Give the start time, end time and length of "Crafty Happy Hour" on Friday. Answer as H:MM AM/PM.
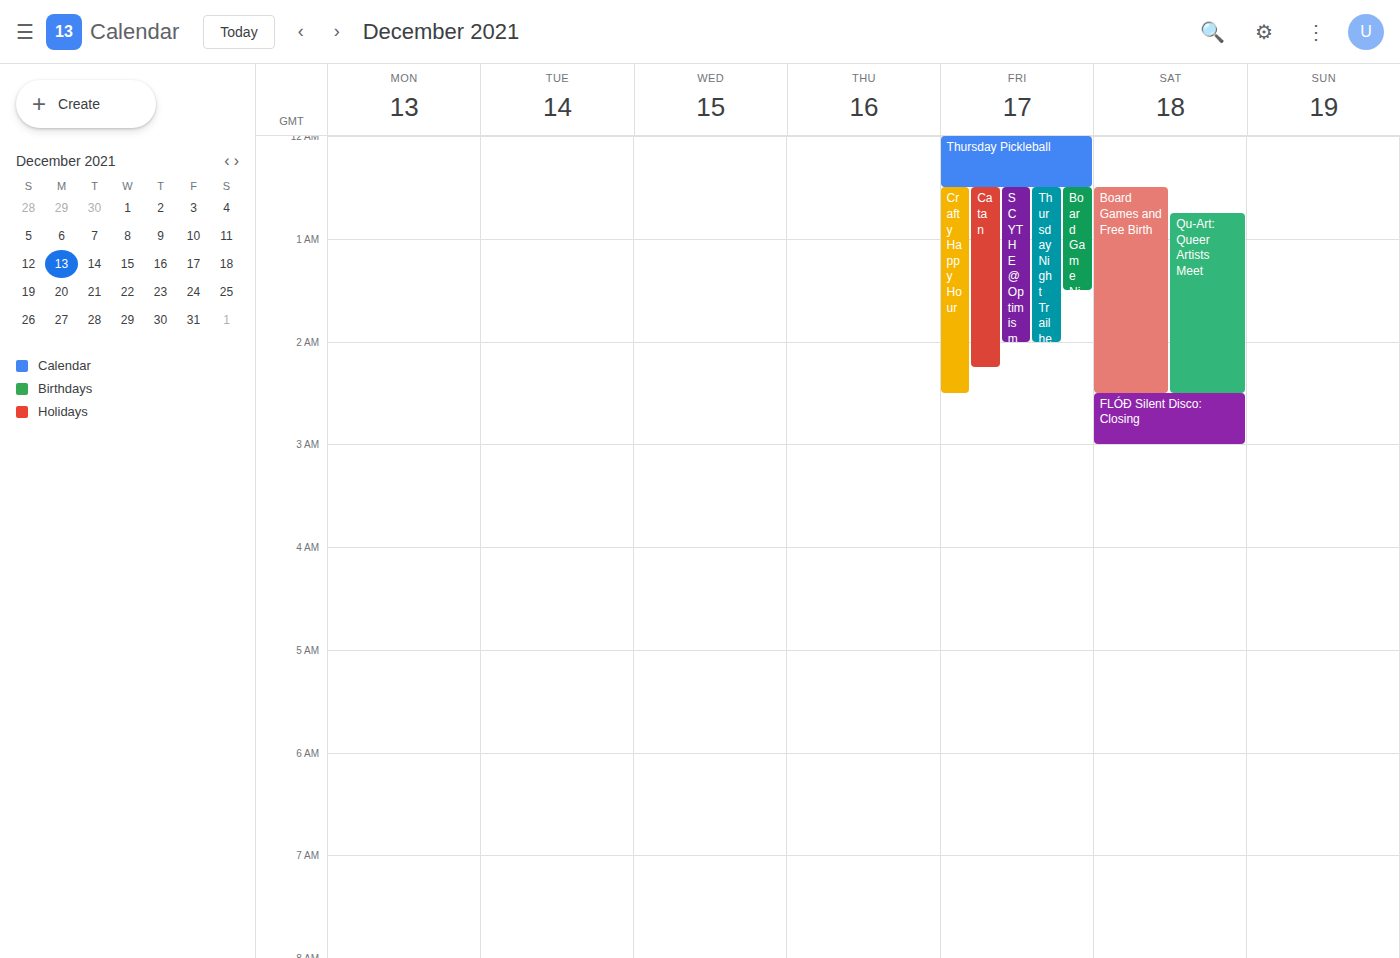
12:30 AM to 2:30 AM, 2 hours